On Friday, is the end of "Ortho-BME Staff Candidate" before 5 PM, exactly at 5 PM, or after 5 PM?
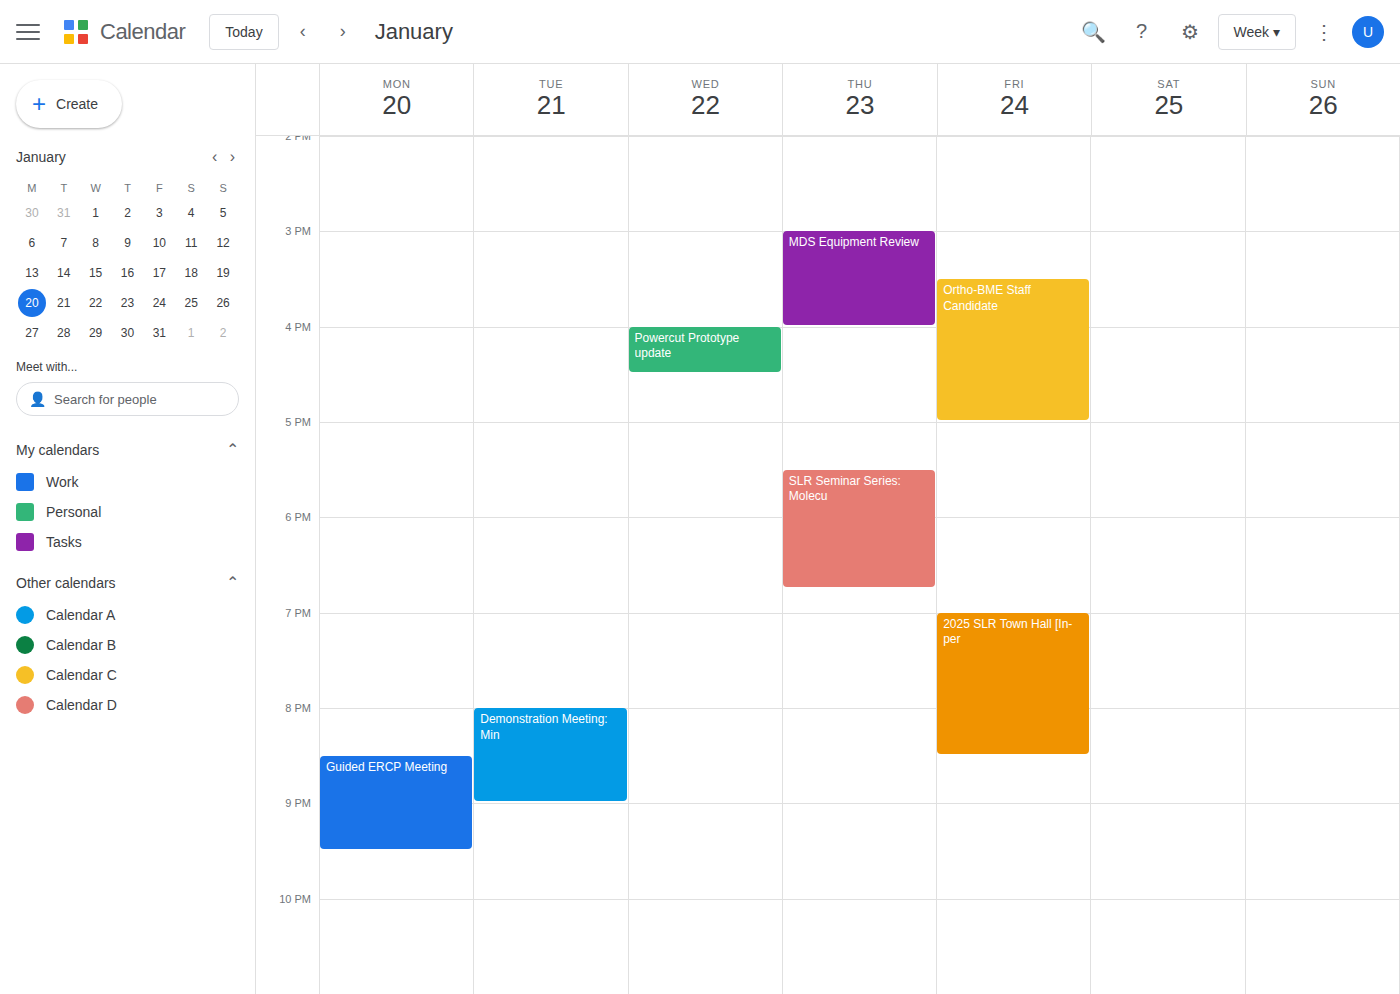
5:00 PM -- exactly at 5 PM, on the 5 PM line.